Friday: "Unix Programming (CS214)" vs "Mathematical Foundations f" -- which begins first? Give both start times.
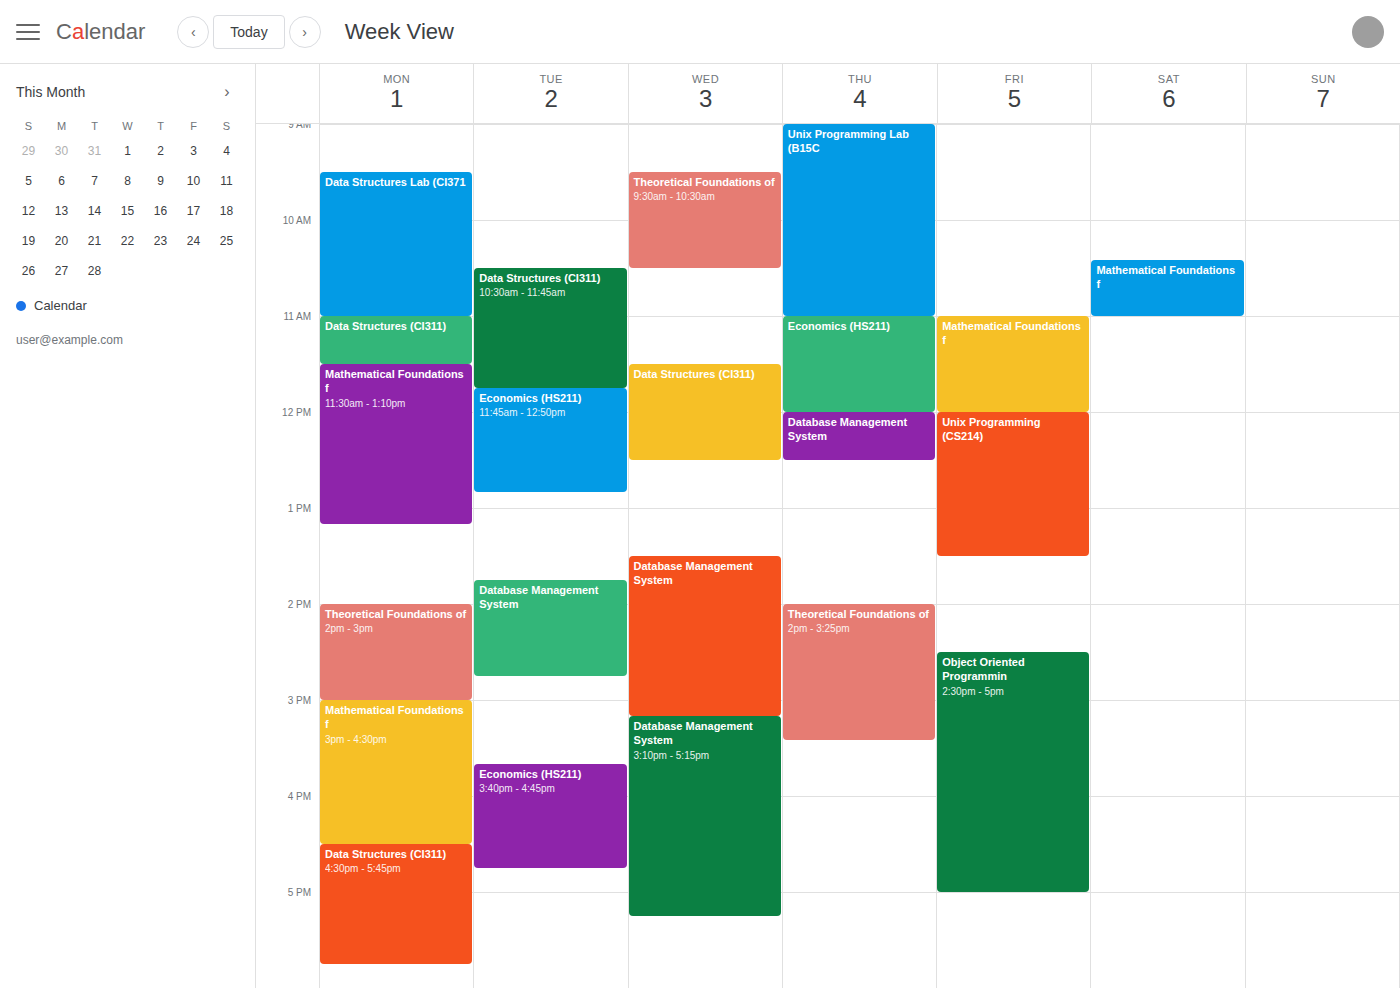
"Mathematical Foundations f" 11:00 AM; "Unix Programming (CS214)" 12:00 PM.